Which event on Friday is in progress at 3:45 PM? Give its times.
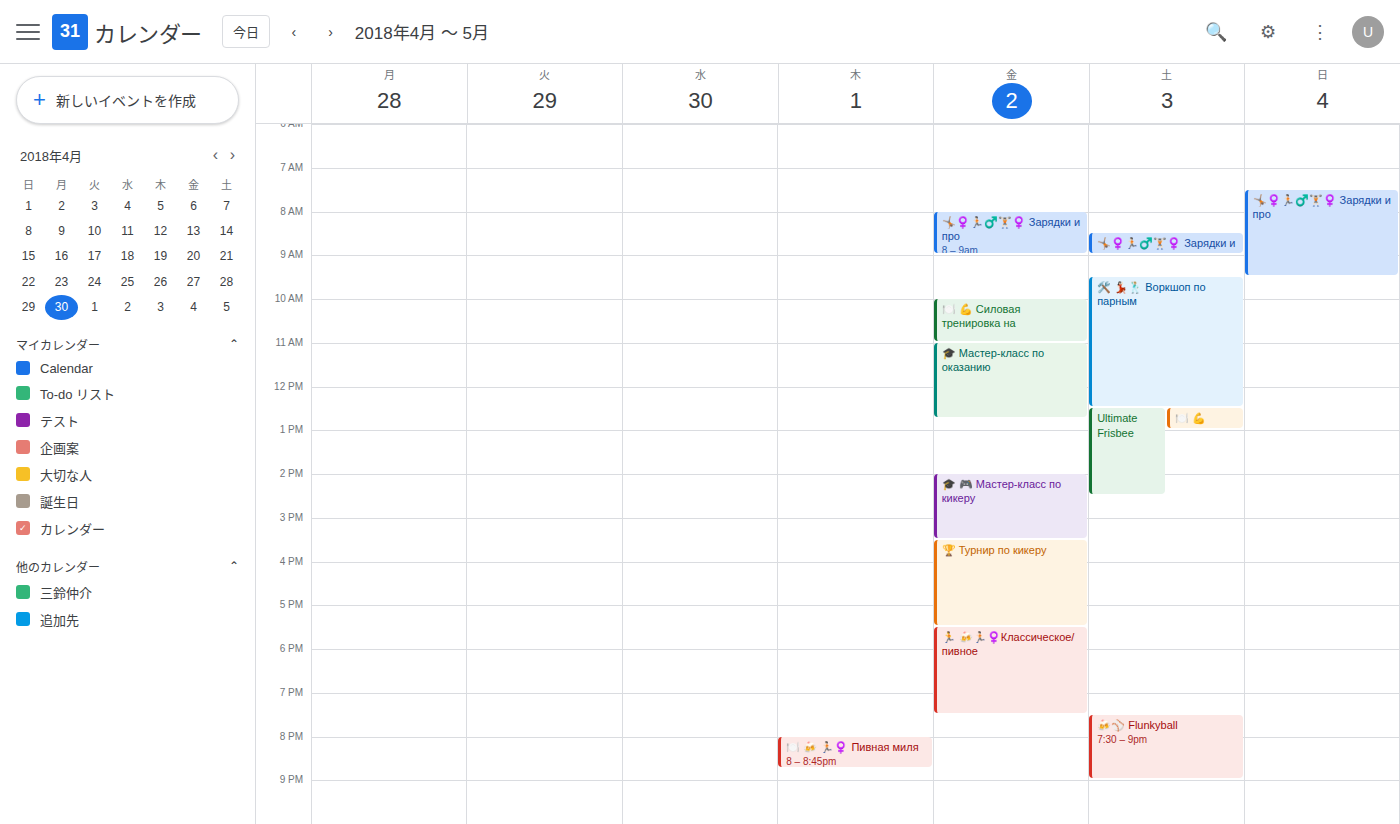
"🏆 Турнир по кикеру", 3:30 PM to 5:30 PM